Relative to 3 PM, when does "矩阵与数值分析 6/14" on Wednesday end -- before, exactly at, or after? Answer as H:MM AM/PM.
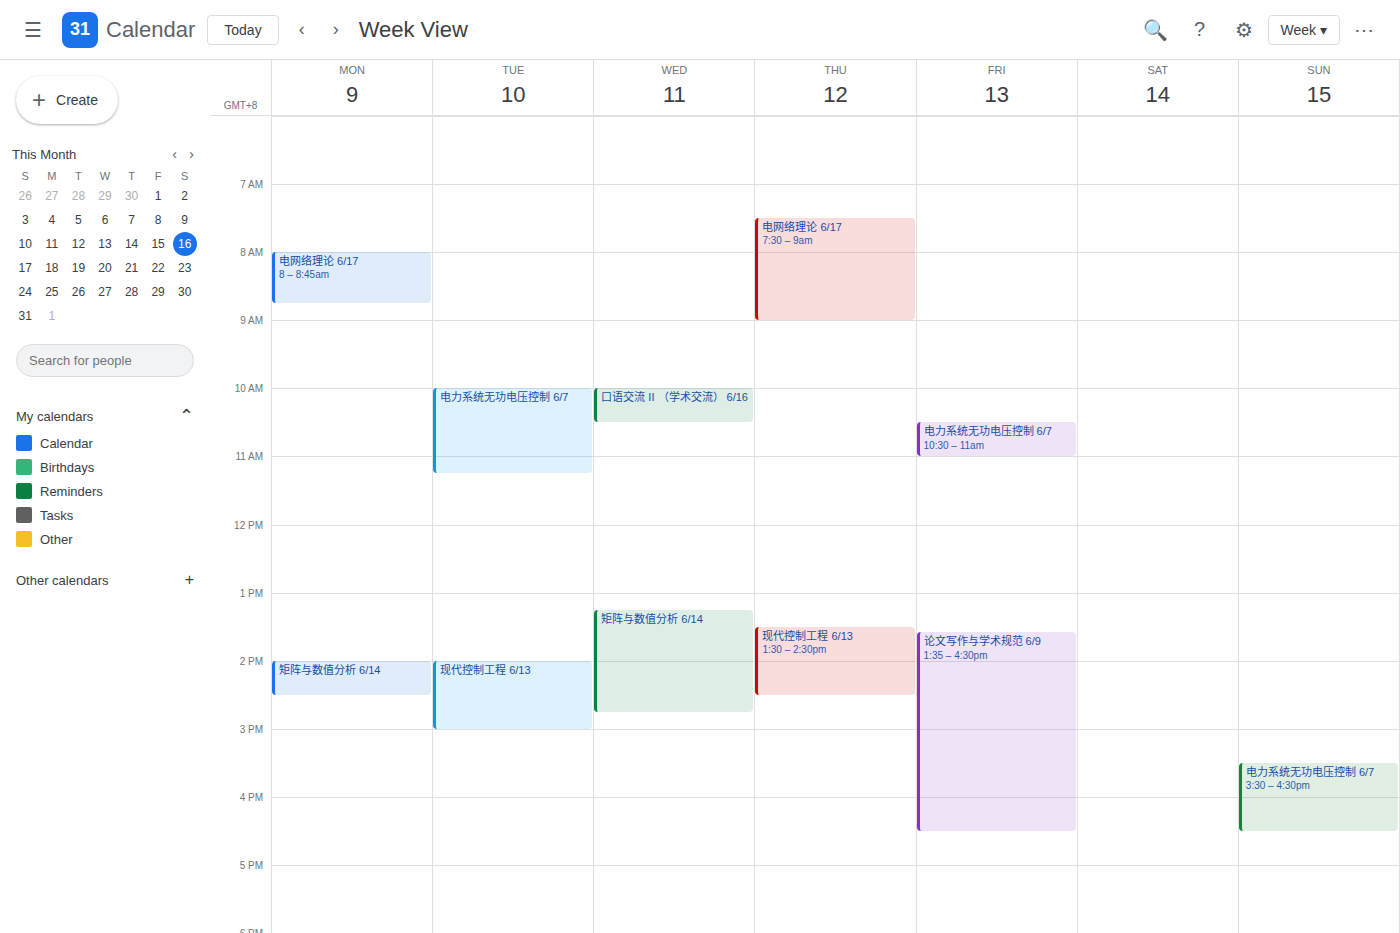
2:45 PM -- before 3 PM, 15 minutes above the 3 PM line.